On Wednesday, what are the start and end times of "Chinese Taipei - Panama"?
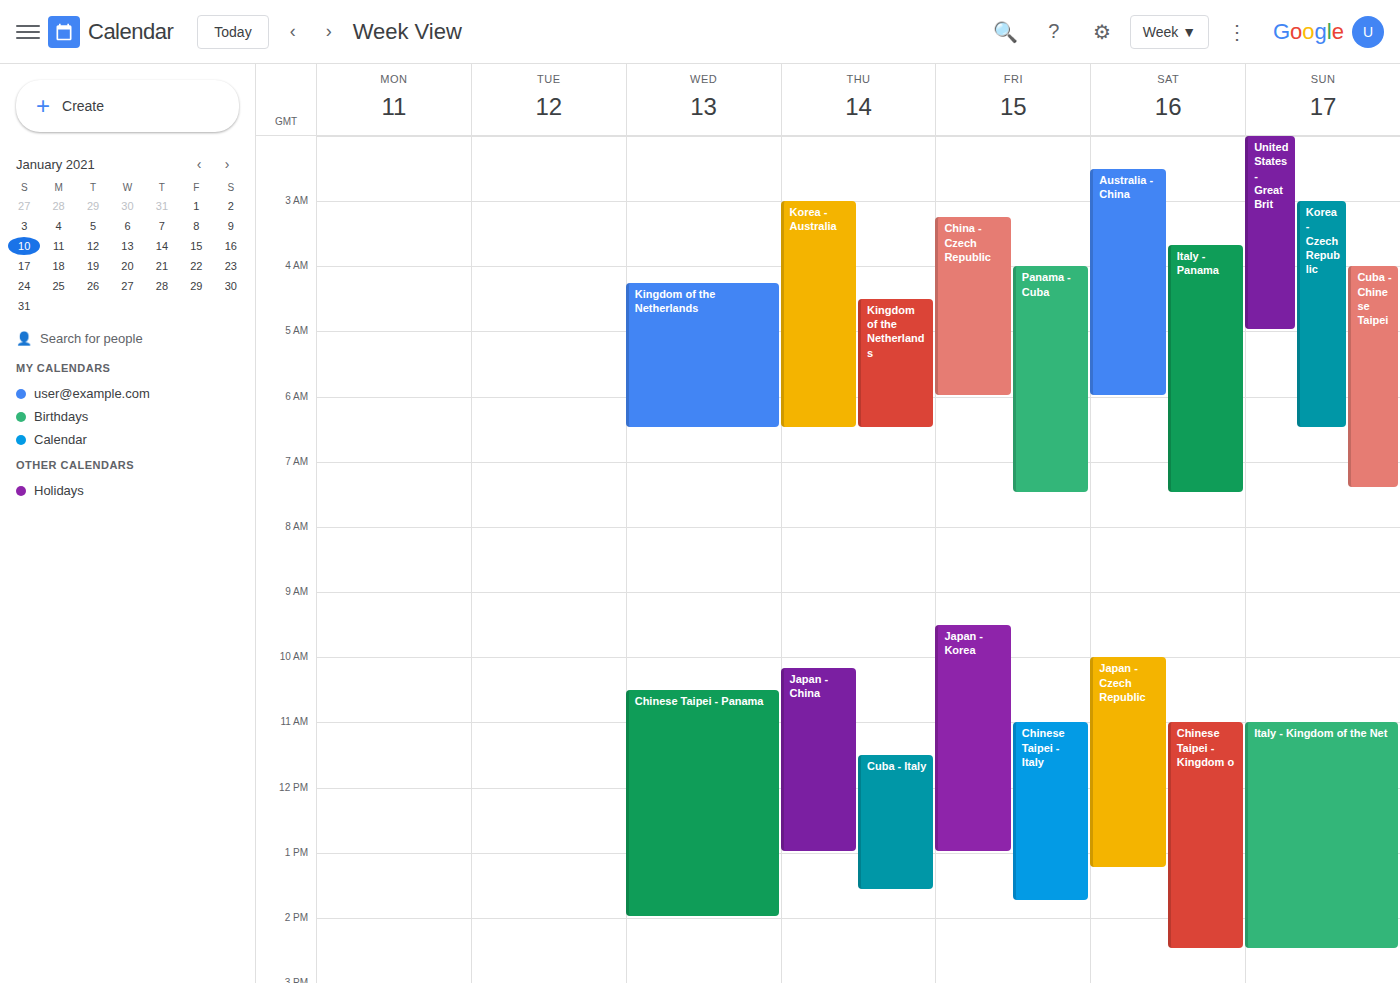
10:30 AM to 2:00 PM